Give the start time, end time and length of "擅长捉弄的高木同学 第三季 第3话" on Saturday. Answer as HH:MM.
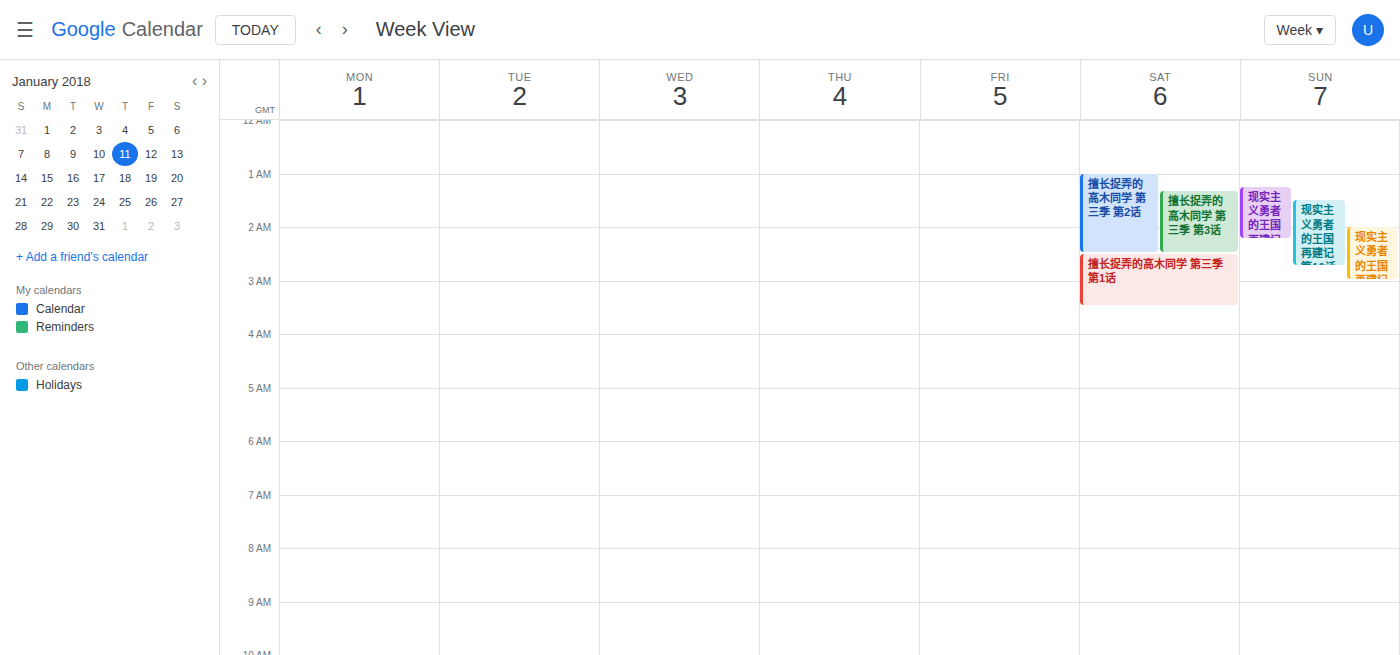
01:20 to 02:30, 1 hour 10 minutes